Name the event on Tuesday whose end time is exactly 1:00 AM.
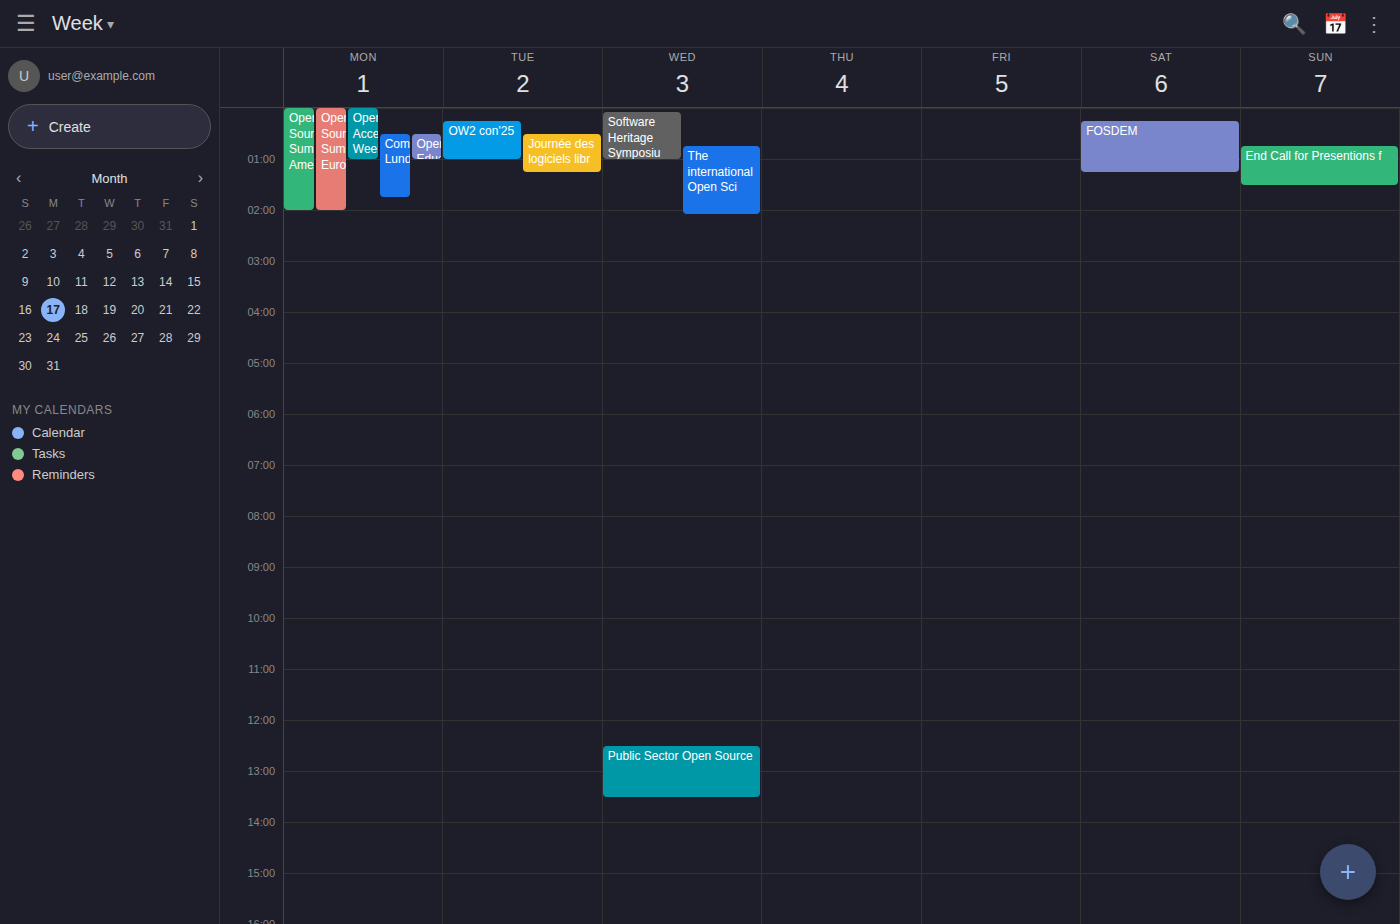
"OW2 con'25"